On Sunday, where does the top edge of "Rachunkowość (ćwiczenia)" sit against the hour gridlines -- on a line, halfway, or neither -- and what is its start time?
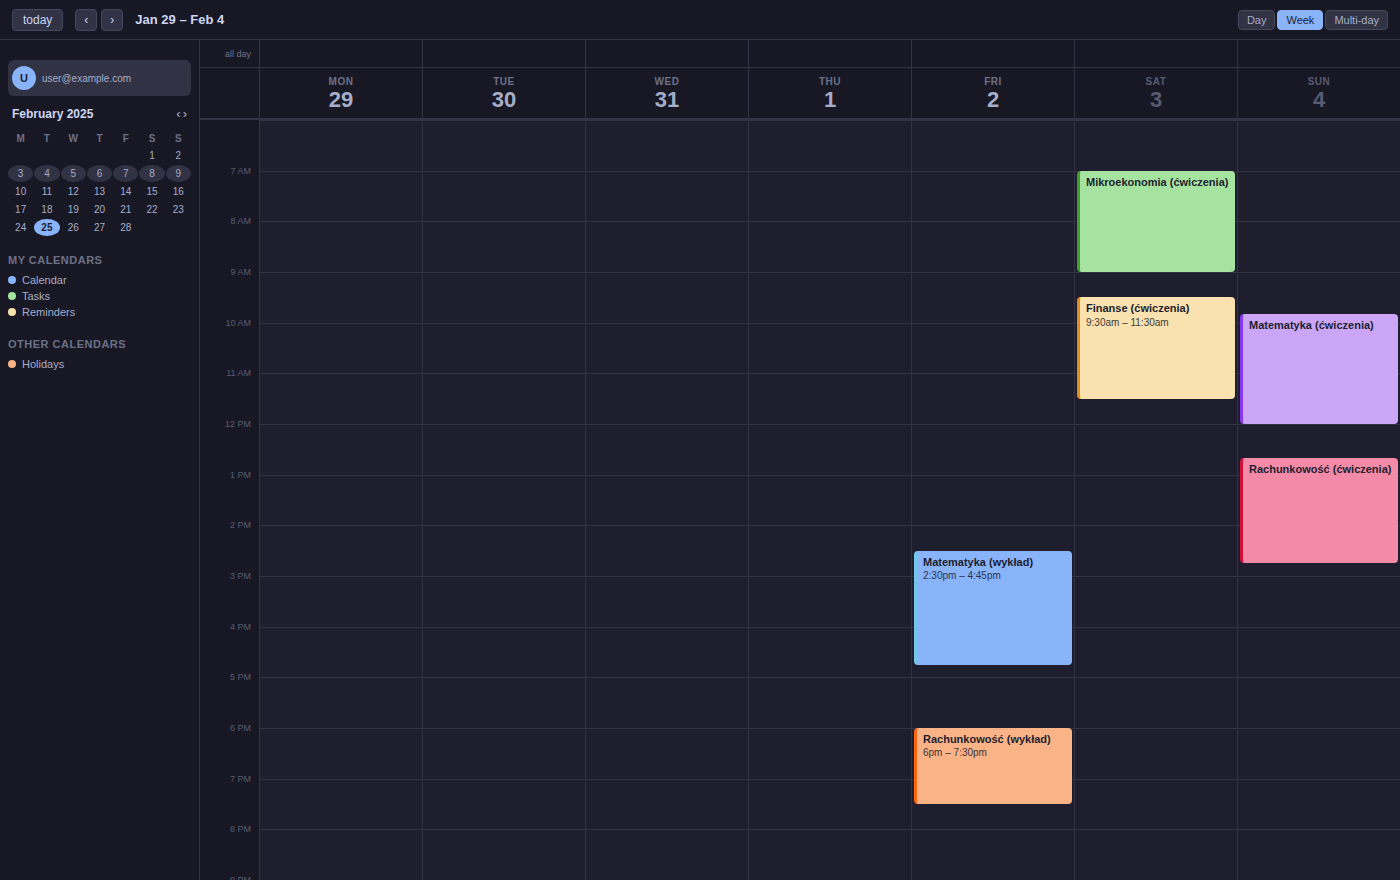
12:40 PM -- neither: 40 minutes below the 12 PM line and 20 minutes above the 1 PM line.